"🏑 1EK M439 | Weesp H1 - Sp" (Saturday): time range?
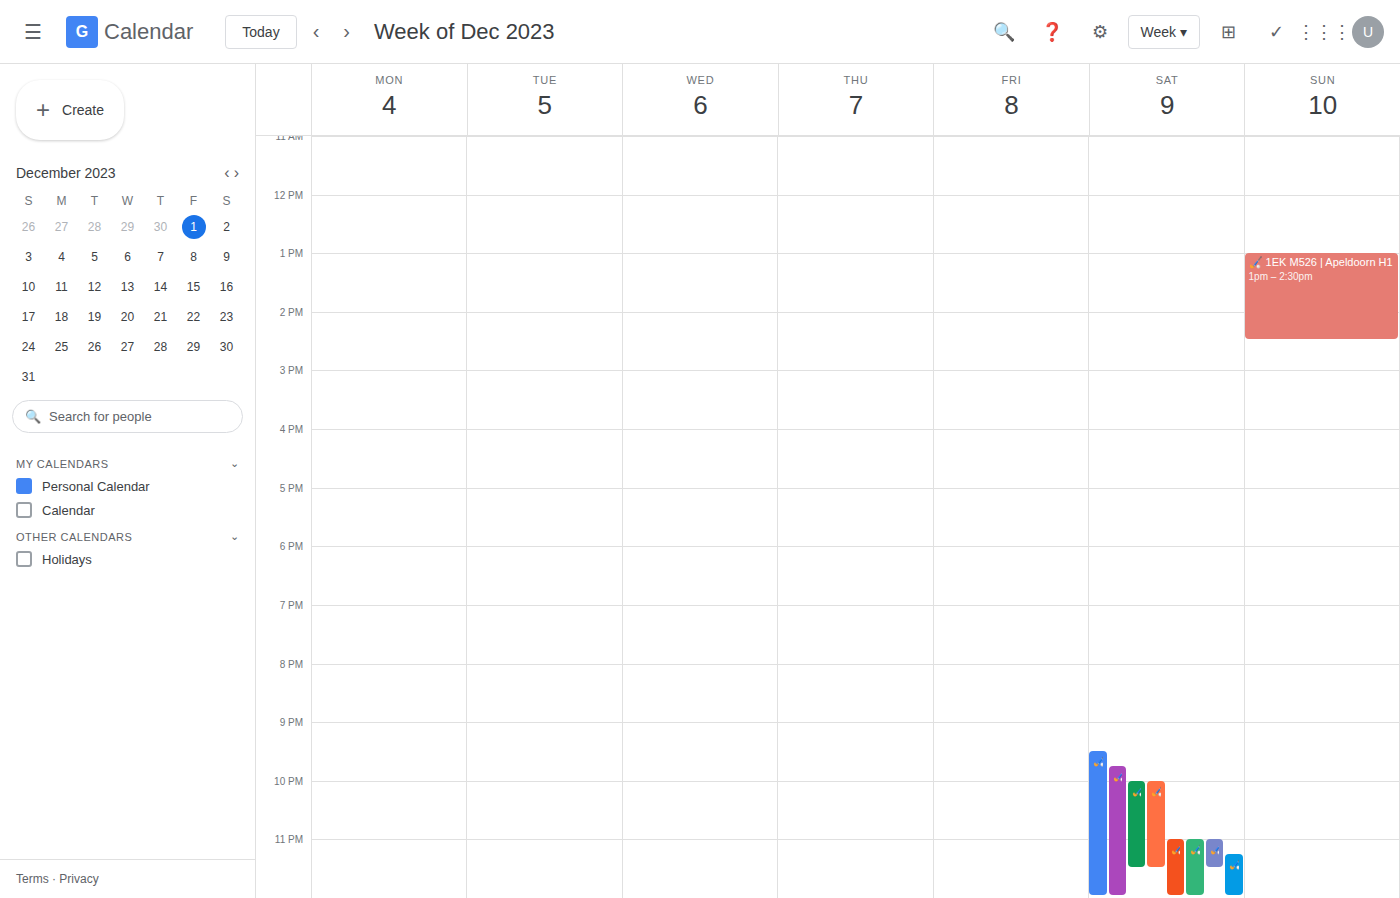
10:00 PM to 11:30 PM